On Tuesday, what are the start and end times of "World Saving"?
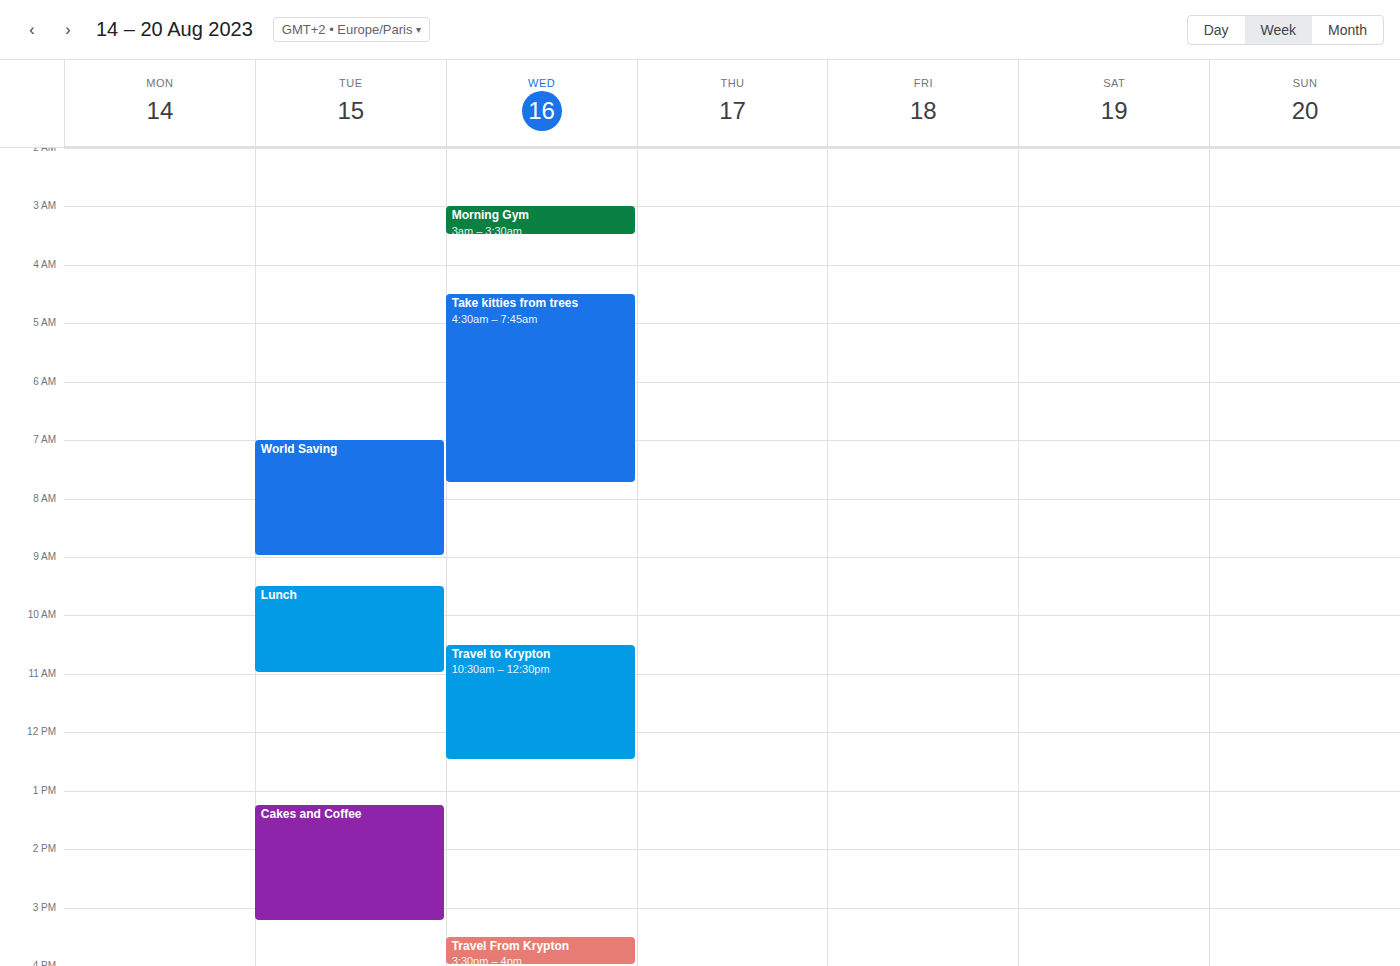
7:00 AM to 9:00 AM